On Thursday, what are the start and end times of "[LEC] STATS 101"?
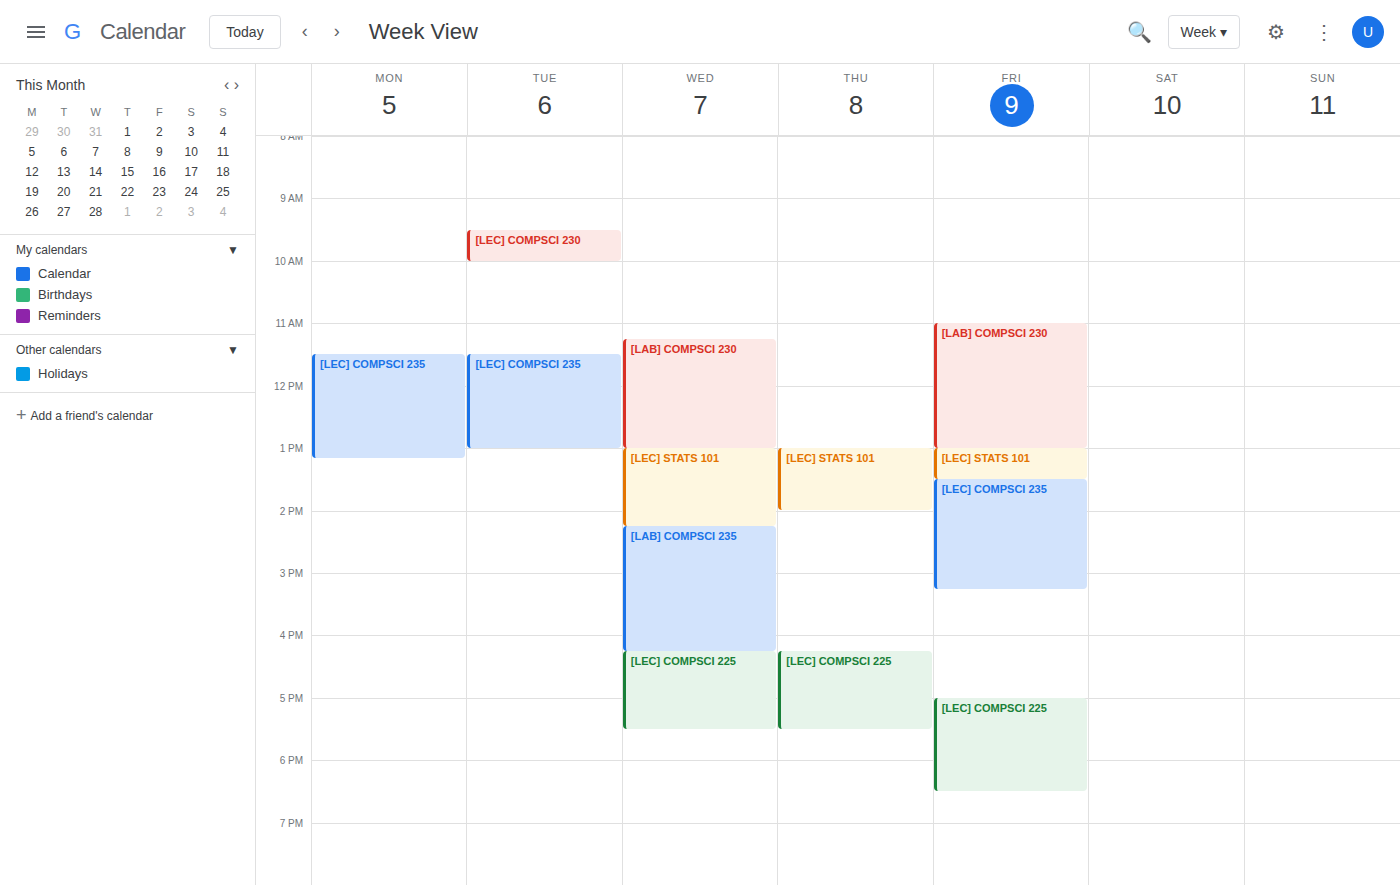
1:00 PM to 2:00 PM